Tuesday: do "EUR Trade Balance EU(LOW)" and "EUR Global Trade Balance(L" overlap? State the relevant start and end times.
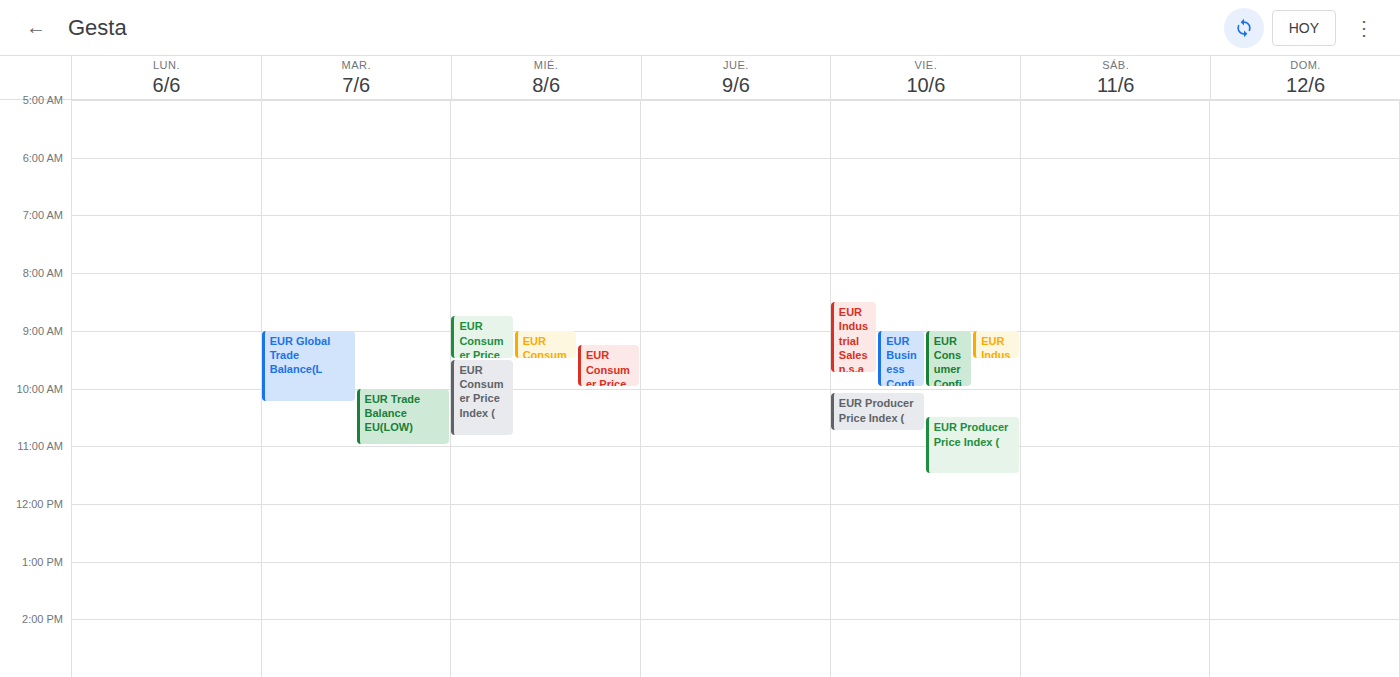
"EUR Trade Balance EU(LOW)" starts at 10:00 AM, before "EUR Global Trade Balance(L" ends at 10:15 AM -- they overlap.